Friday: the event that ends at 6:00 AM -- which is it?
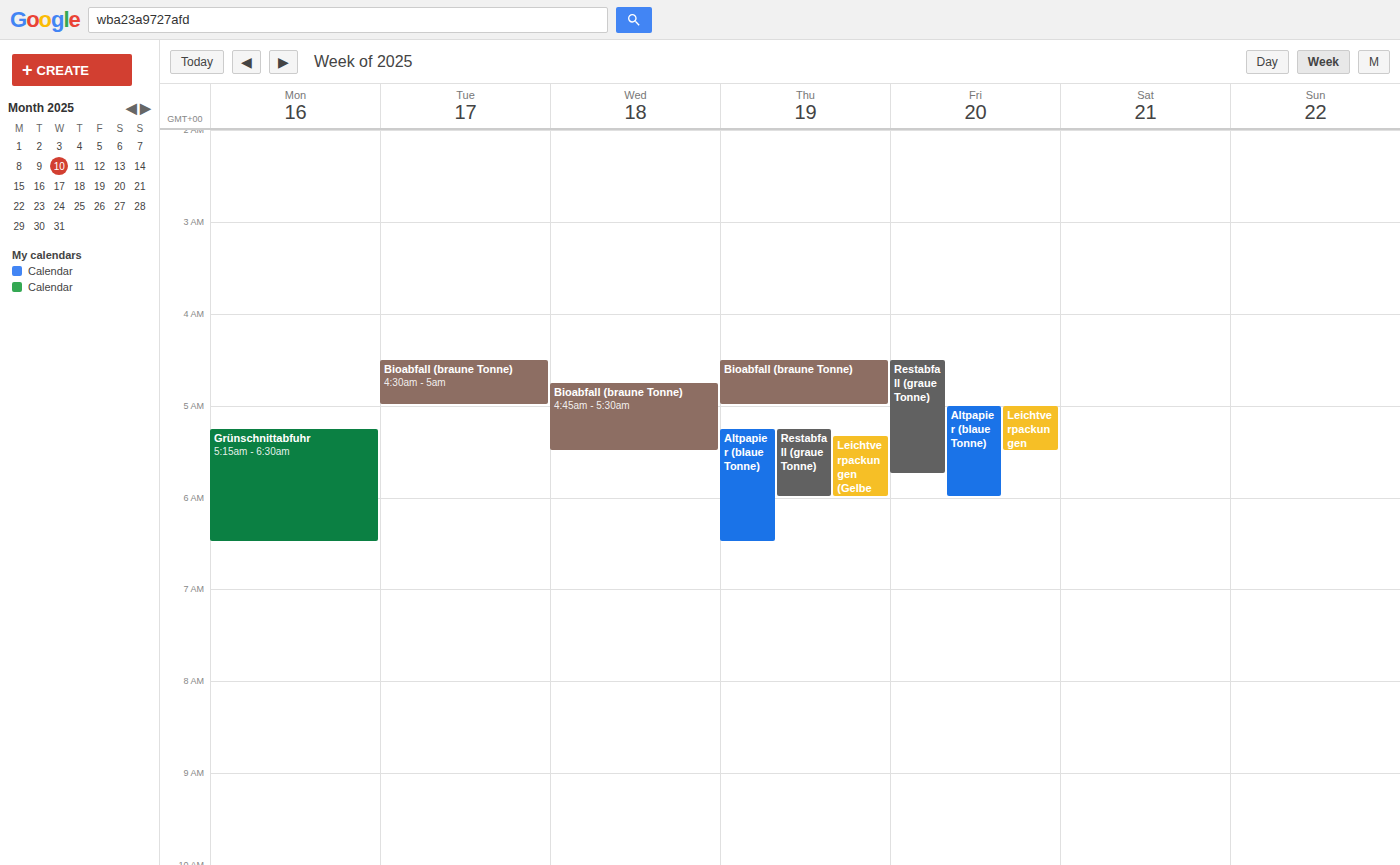
"Altpapier (blaue Tonne)"